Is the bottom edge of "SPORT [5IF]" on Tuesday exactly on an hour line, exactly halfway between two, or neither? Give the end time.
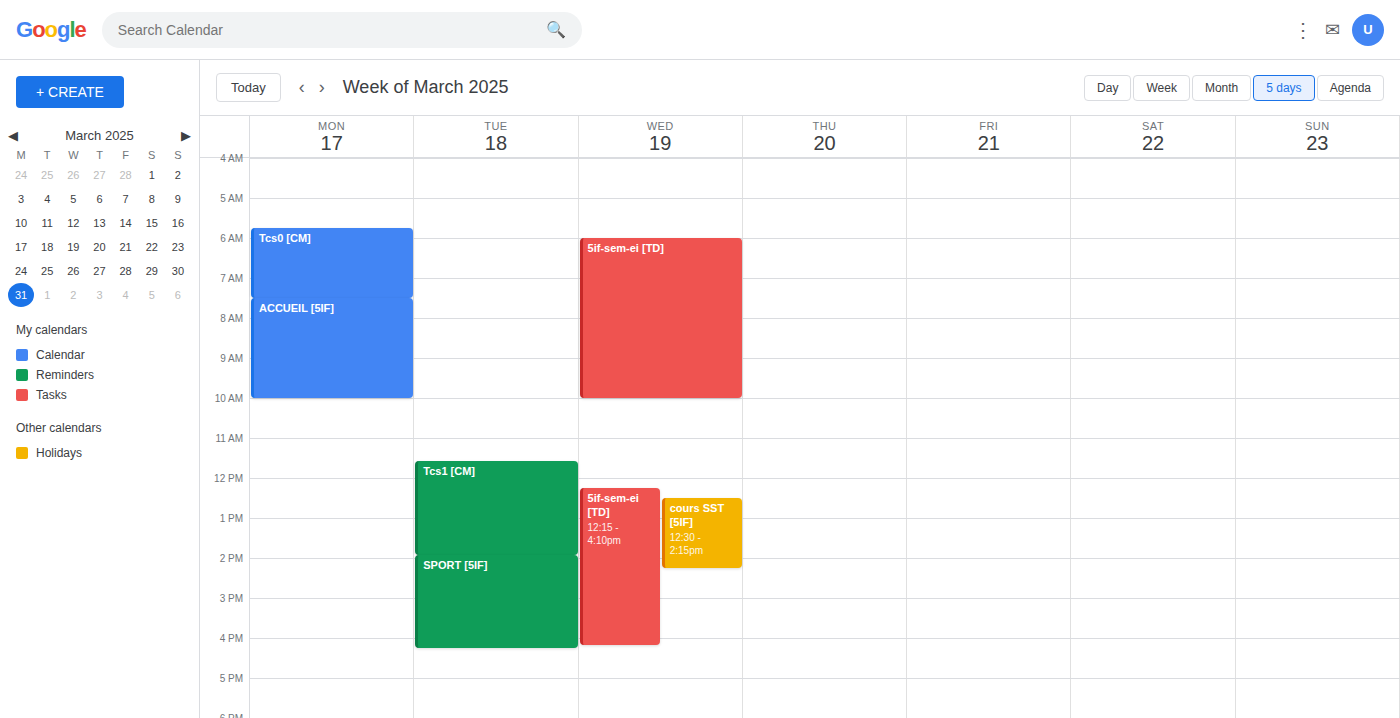
4:15 PM -- neither: a quarter of the way from the 4 PM line to the 5 PM line.